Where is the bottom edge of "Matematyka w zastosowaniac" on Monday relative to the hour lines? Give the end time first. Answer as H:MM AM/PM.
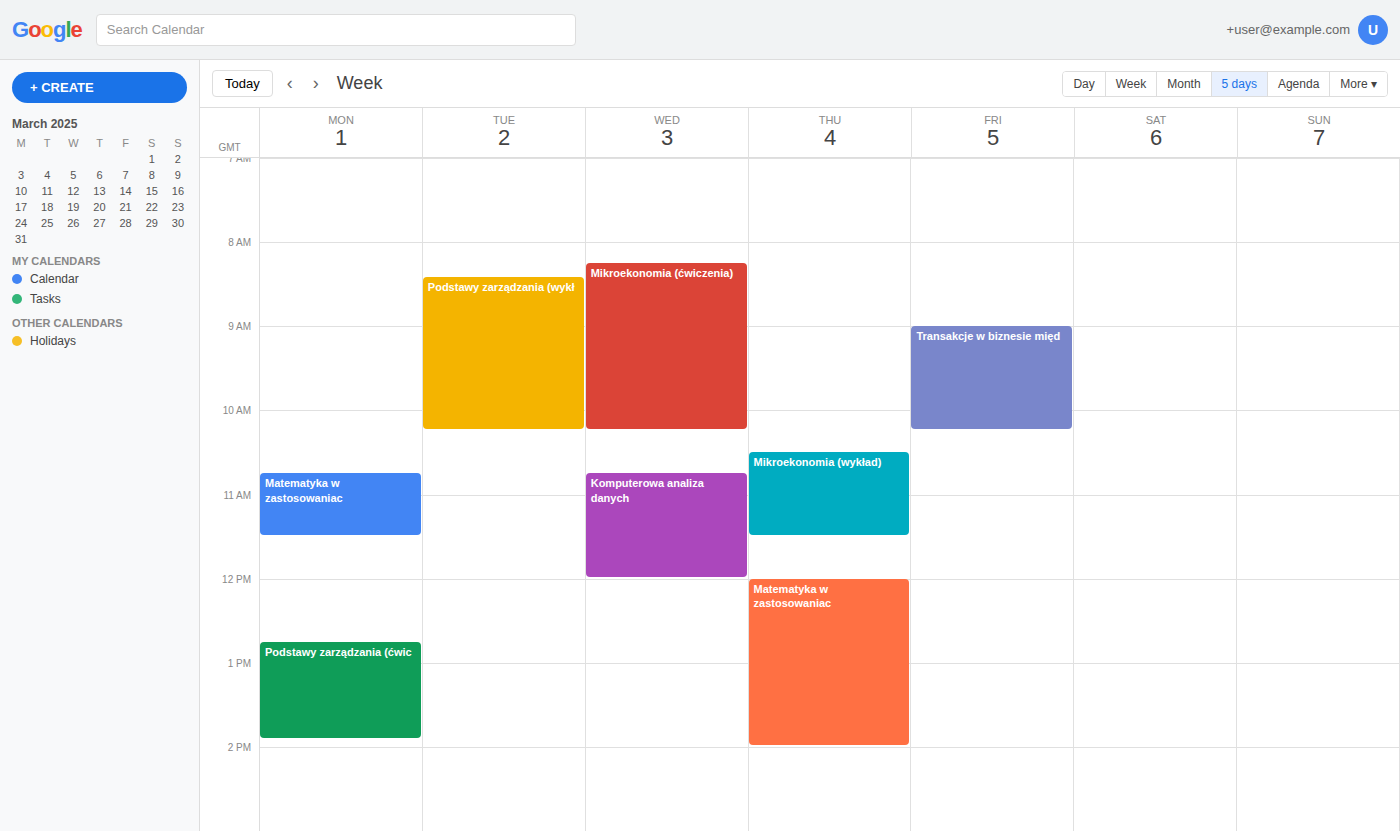
11:30 AM -- halfway between the 11 AM and 12 PM lines.